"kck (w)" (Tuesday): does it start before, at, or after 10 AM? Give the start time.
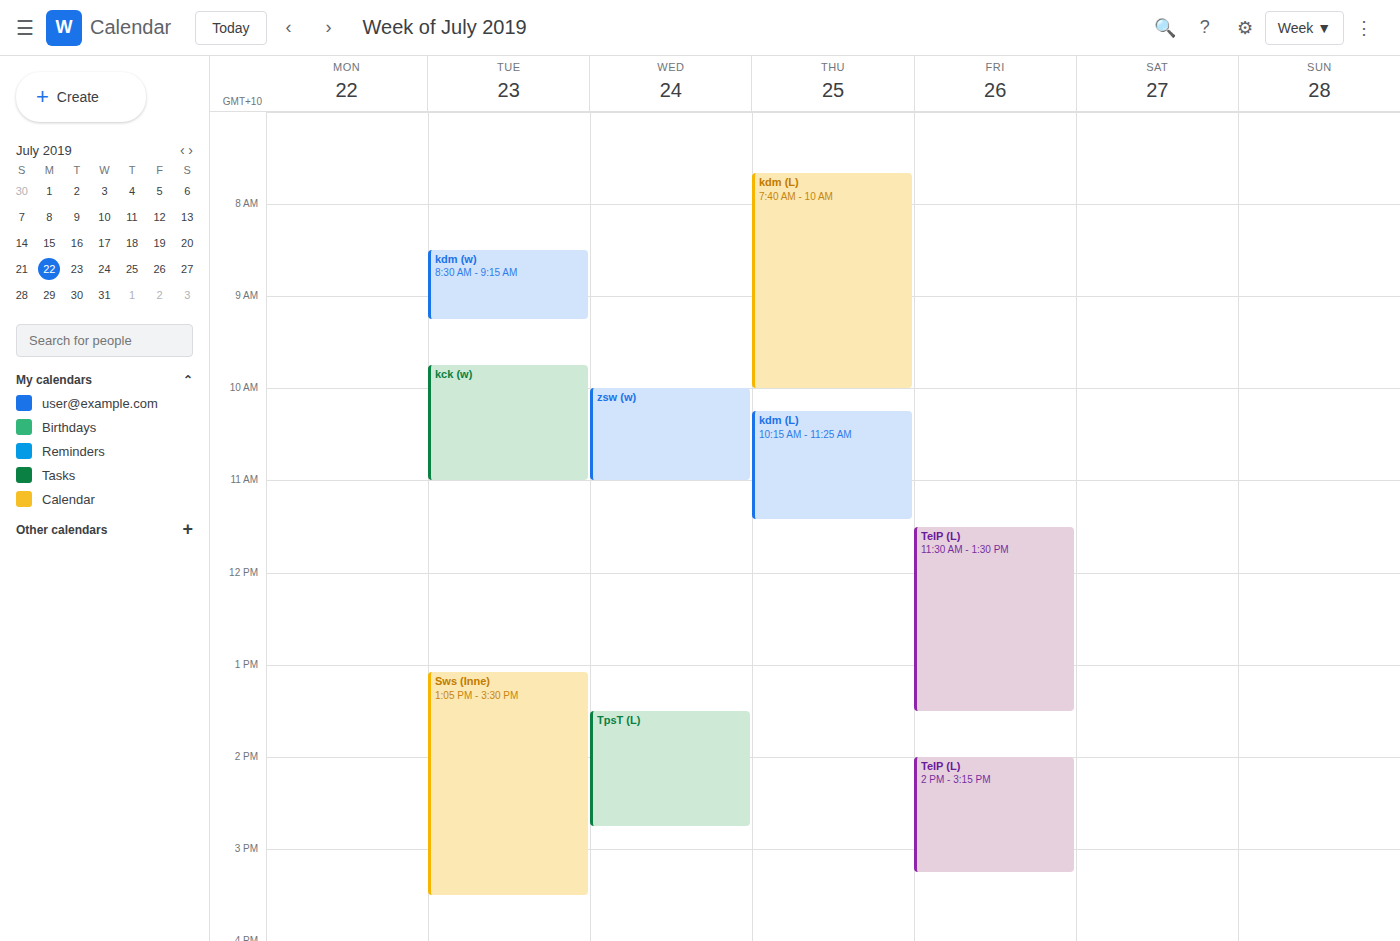
9:45 AM -- before 10 AM, 15 minutes above the 10 AM line.